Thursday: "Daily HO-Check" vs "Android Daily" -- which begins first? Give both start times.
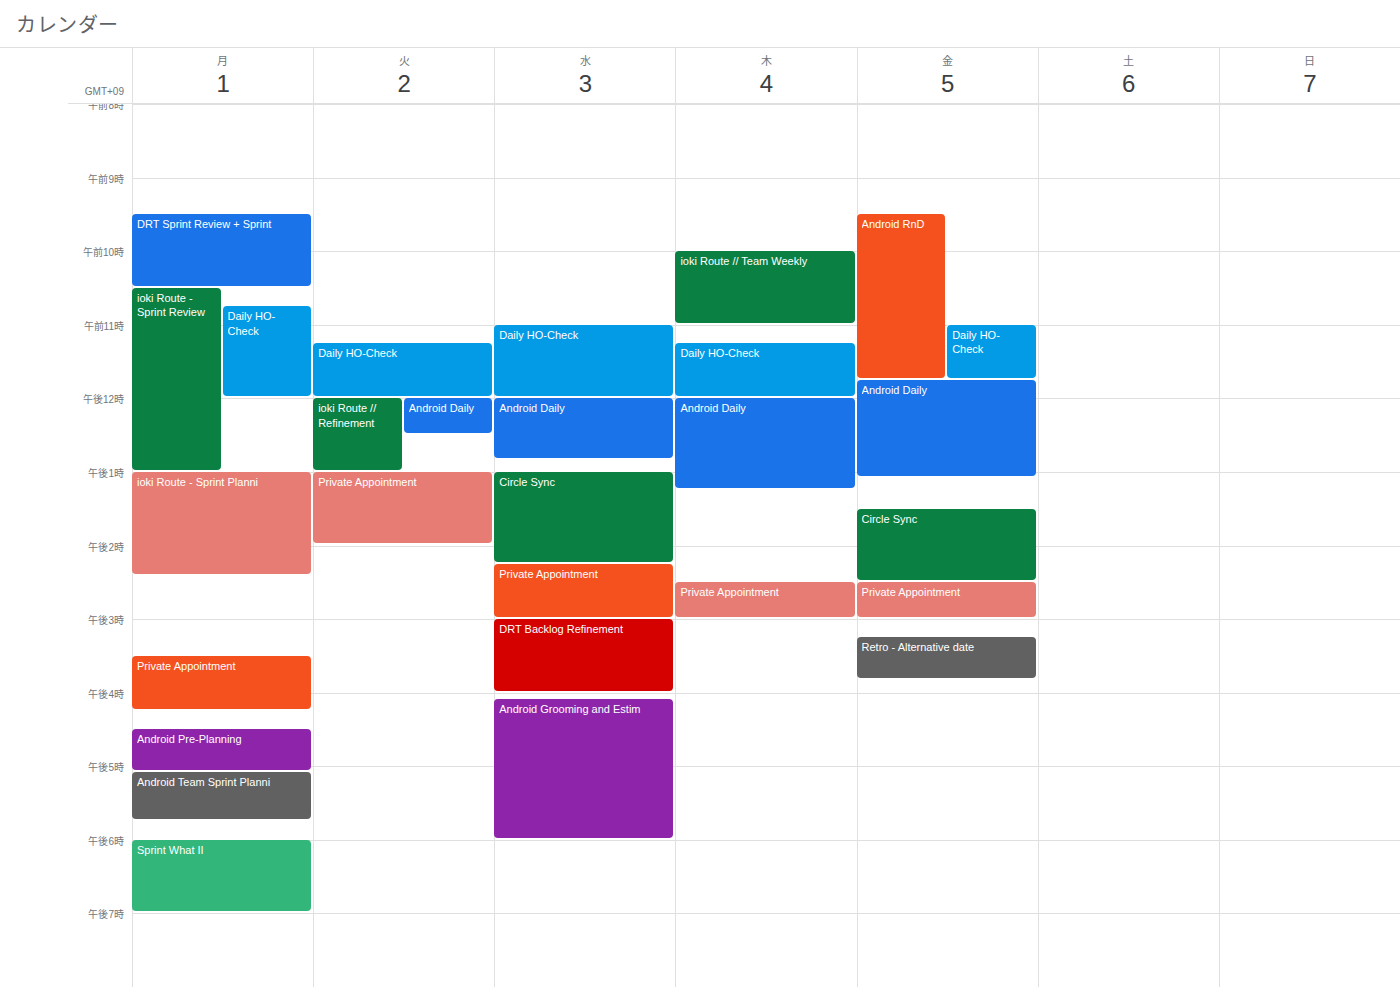
"Daily HO-Check" 11:15 AM; "Android Daily" 12:00 PM.